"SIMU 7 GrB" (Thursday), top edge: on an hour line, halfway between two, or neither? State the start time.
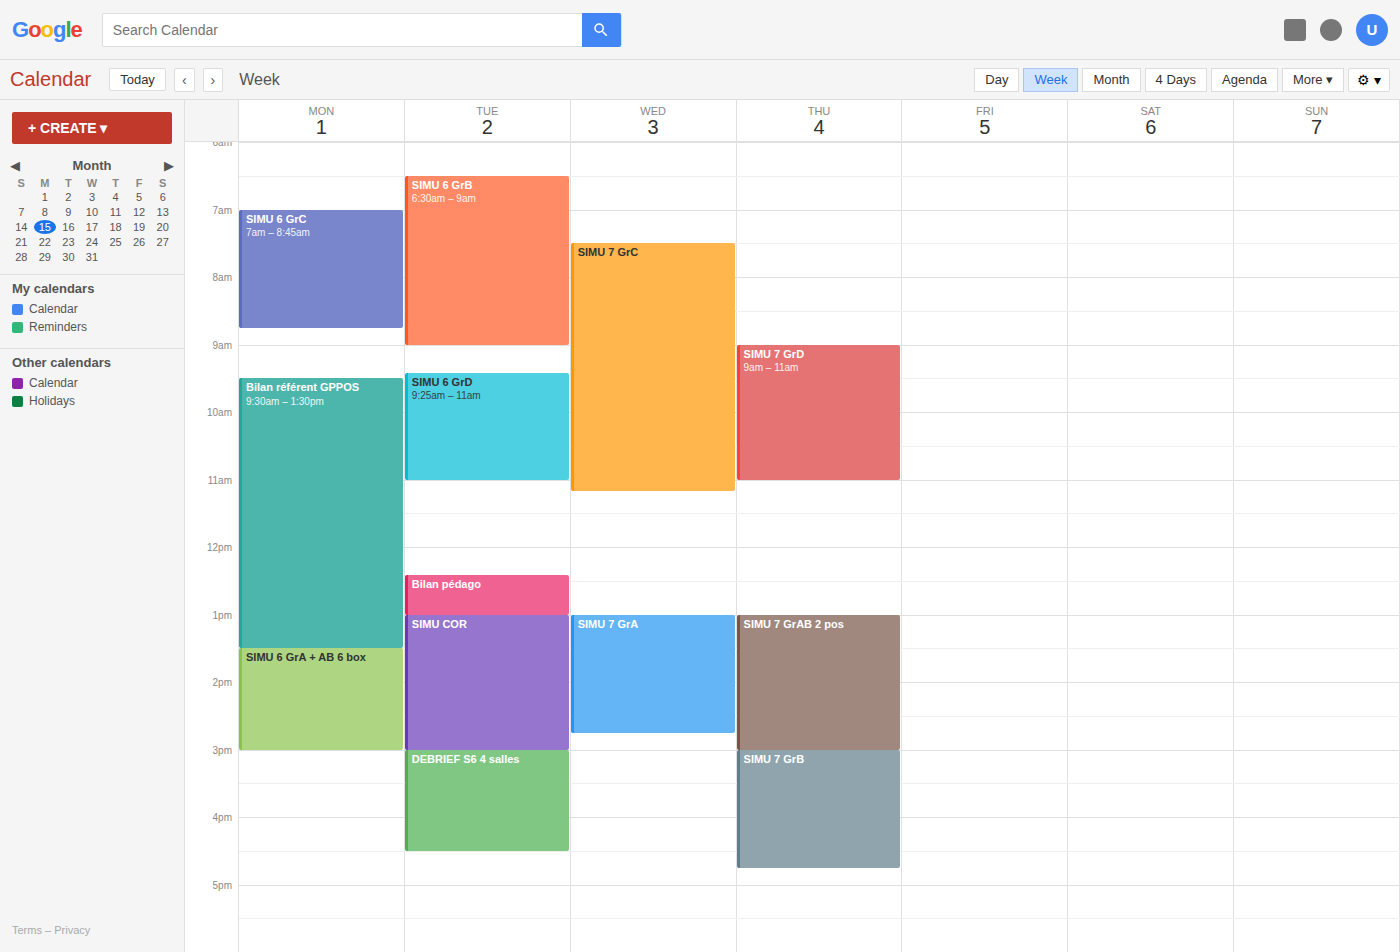
3:00 PM -- exactly on the 3 PM line.